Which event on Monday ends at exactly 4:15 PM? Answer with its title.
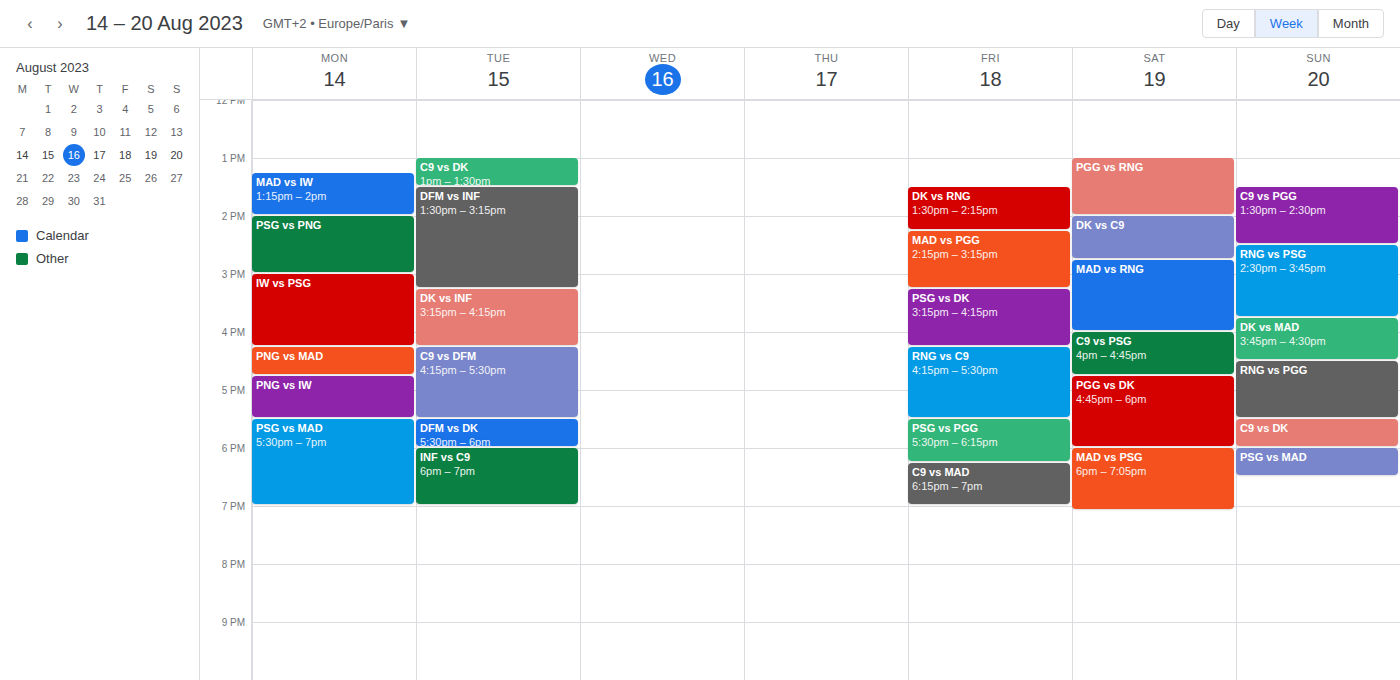
"IW vs PSG"